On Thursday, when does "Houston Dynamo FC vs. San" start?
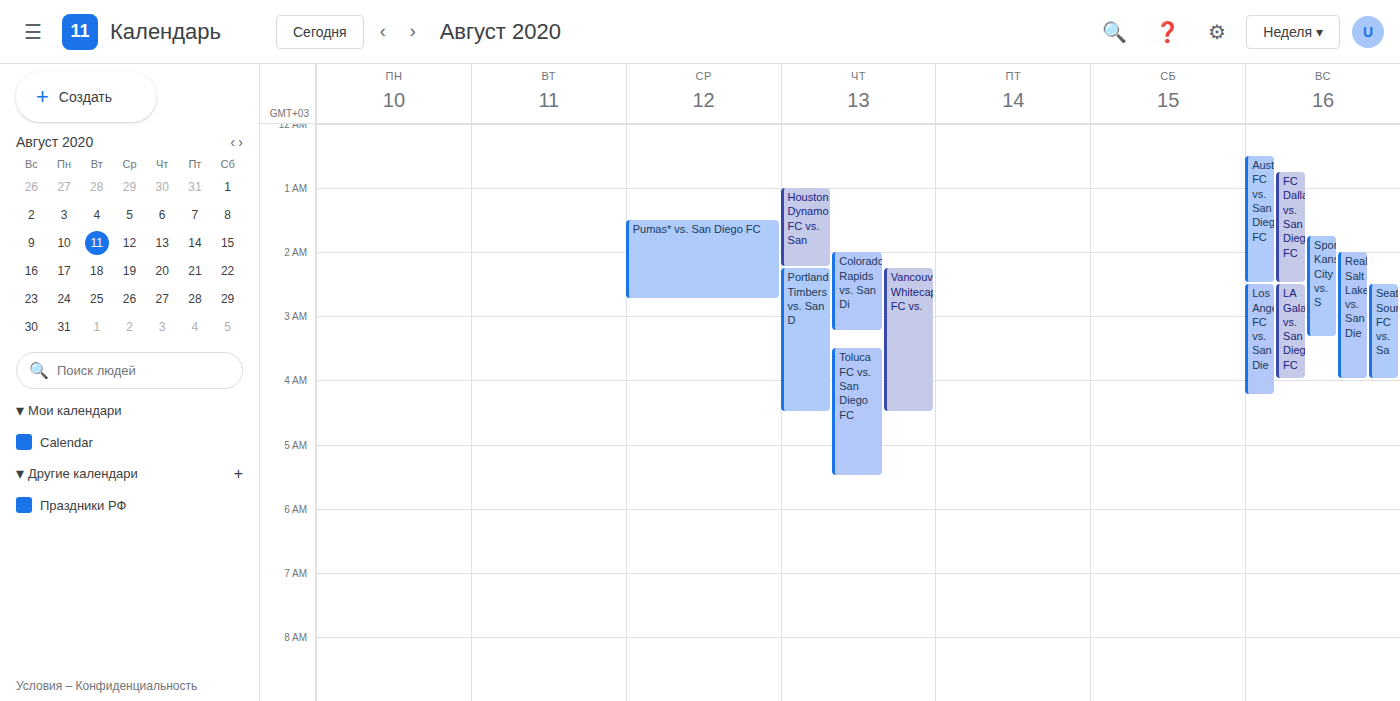
1:00 AM